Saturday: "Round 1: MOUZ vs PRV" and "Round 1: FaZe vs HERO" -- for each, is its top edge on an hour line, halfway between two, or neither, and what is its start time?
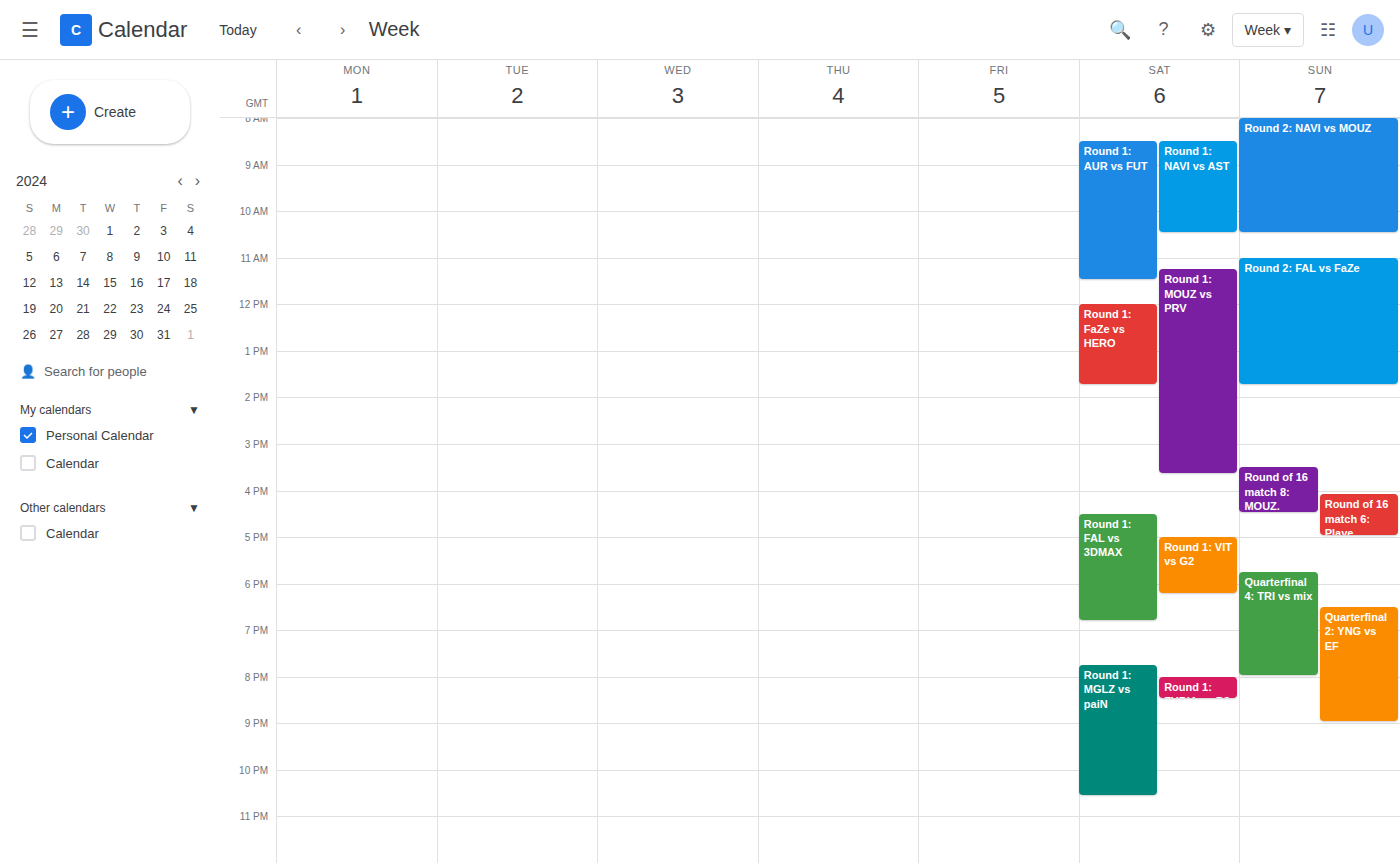
"Round 1: MOUZ vs PRV": 11:15, neither: a quarter of the way from the 11:00 line to the 12:00 line. "Round 1: FaZe vs HERO": 12:00, exactly on the 12:00 line.